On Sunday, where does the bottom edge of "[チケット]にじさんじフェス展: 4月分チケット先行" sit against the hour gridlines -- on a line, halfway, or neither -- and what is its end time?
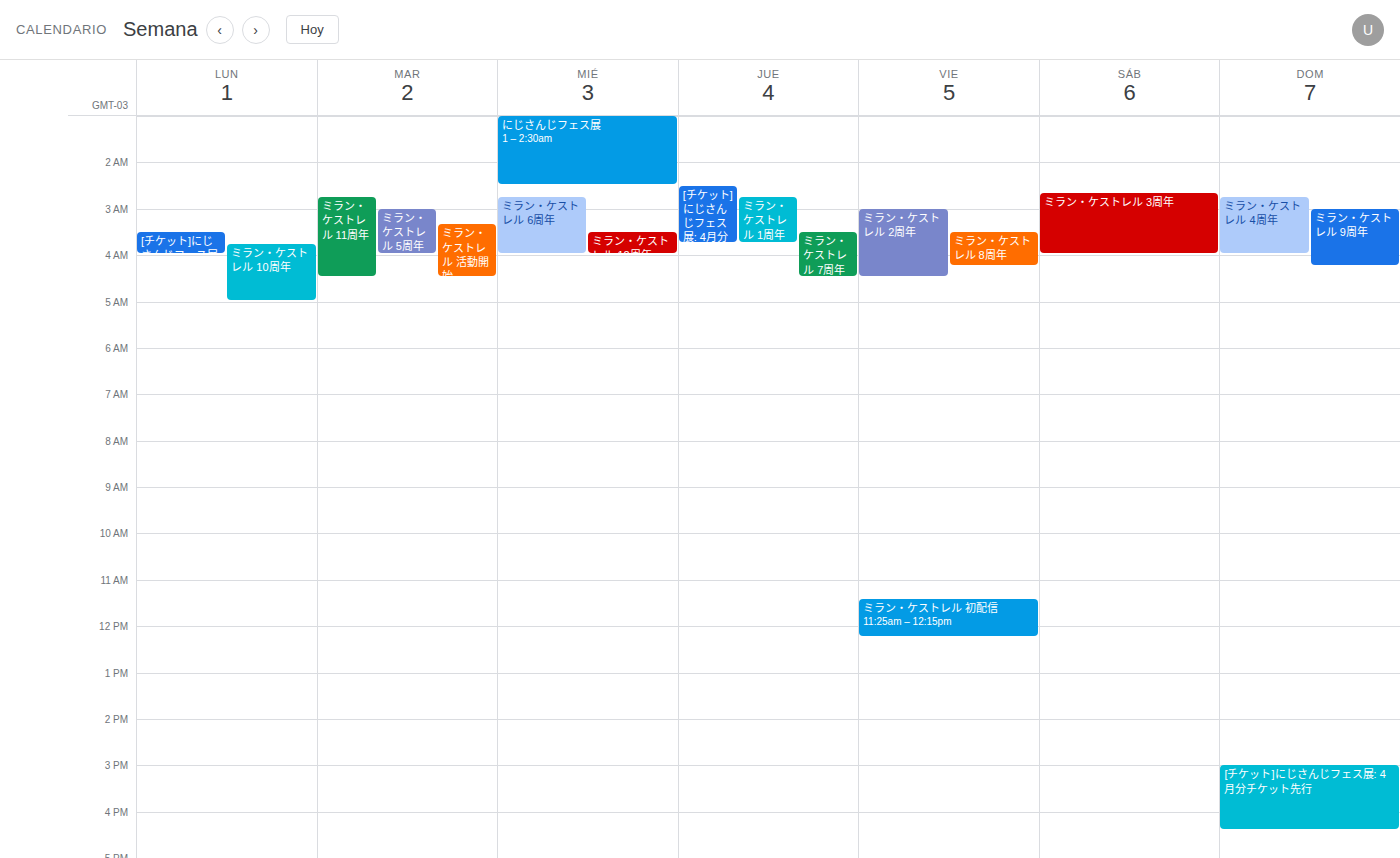
4:25 PM -- neither: 25 minutes below the 4 PM line and 35 minutes above the 5 PM line.